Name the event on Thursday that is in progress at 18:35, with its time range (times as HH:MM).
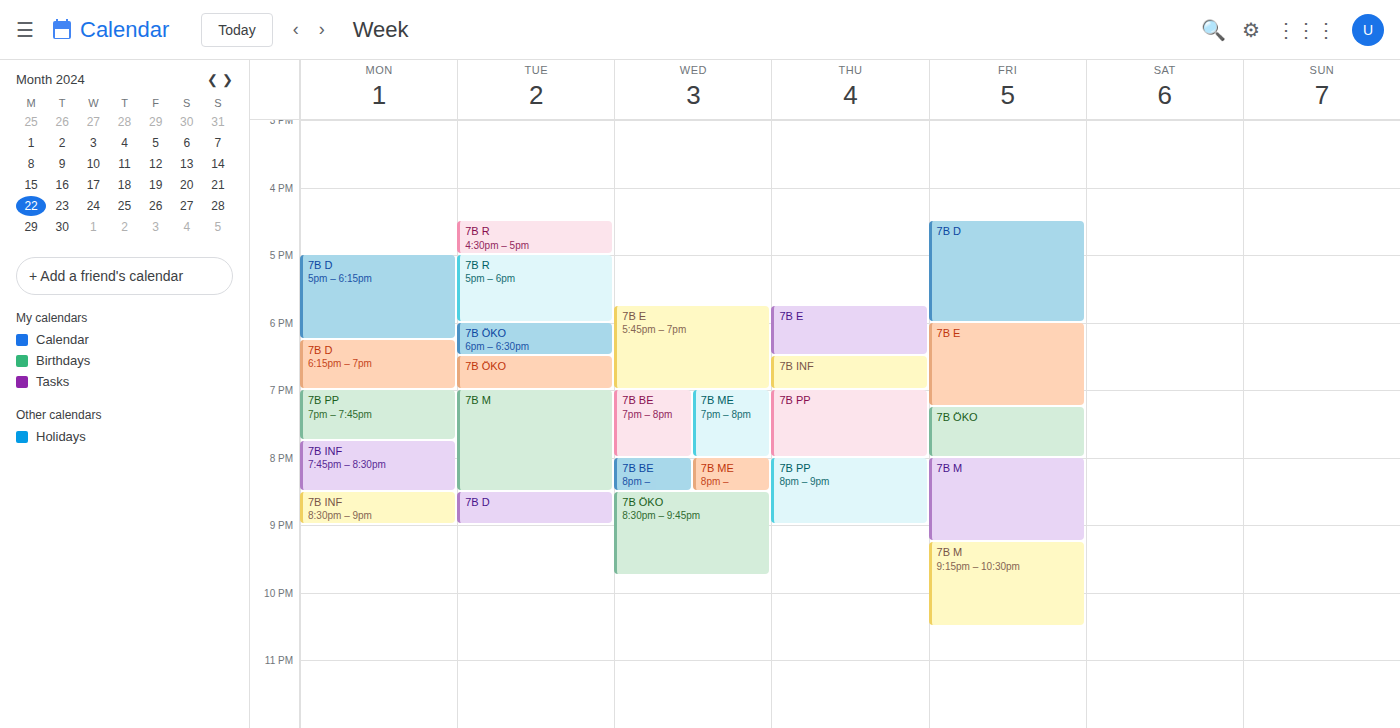
"7B INF", 18:30 to 19:00